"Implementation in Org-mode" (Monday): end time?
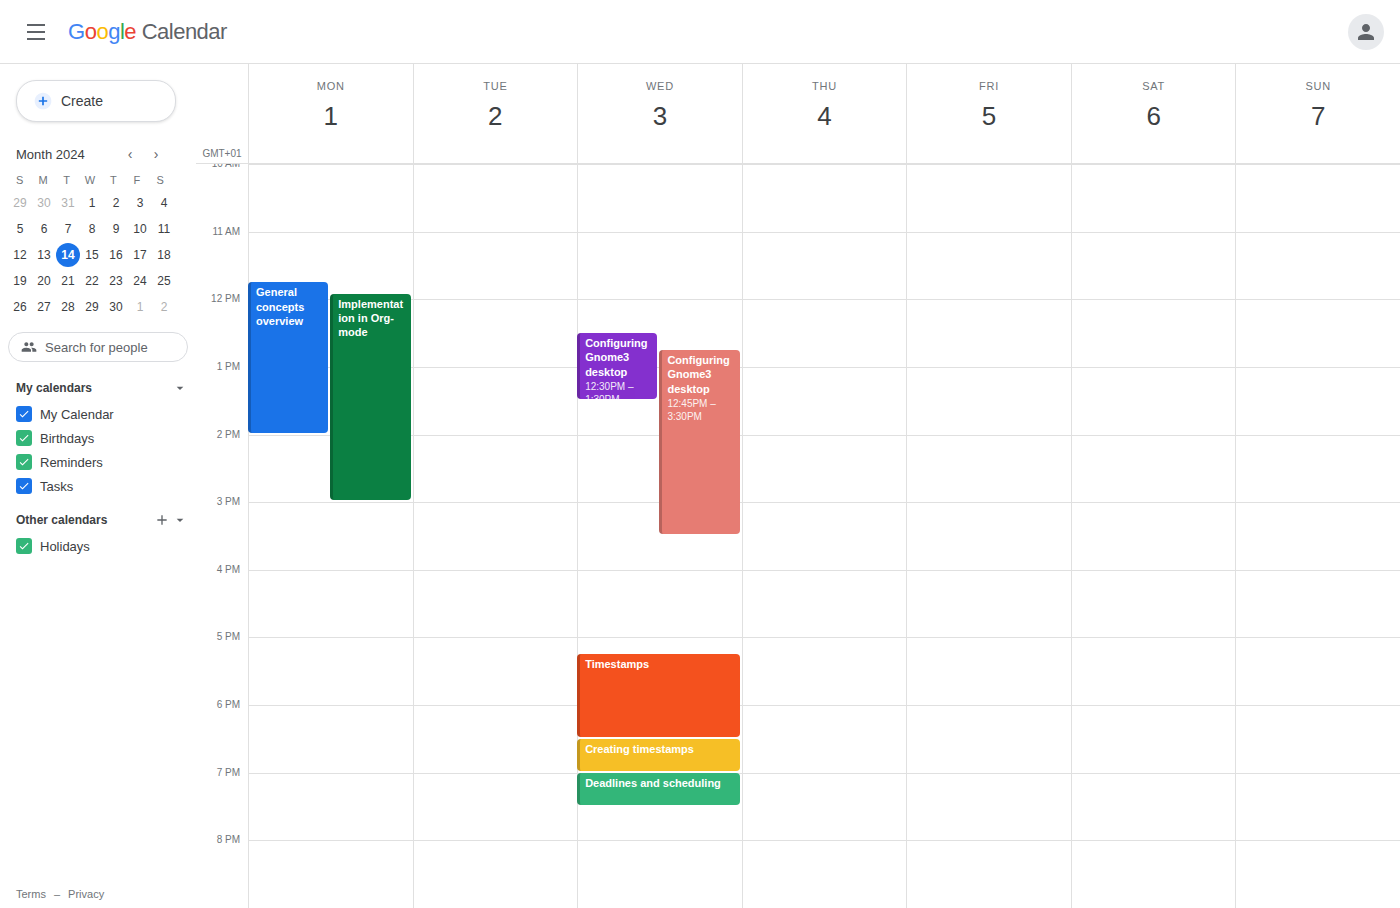
3:00 PM